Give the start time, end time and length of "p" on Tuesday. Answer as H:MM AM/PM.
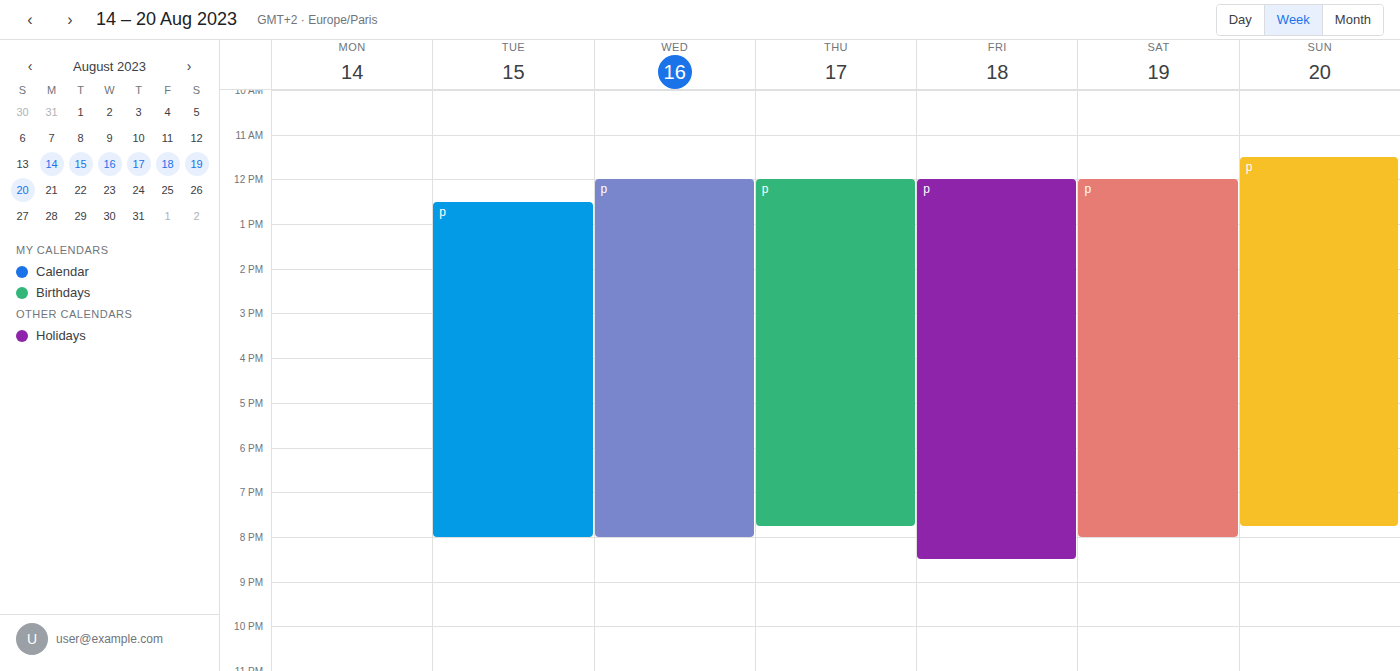
12:30 PM to 8:00 PM, 7 hours 30 minutes